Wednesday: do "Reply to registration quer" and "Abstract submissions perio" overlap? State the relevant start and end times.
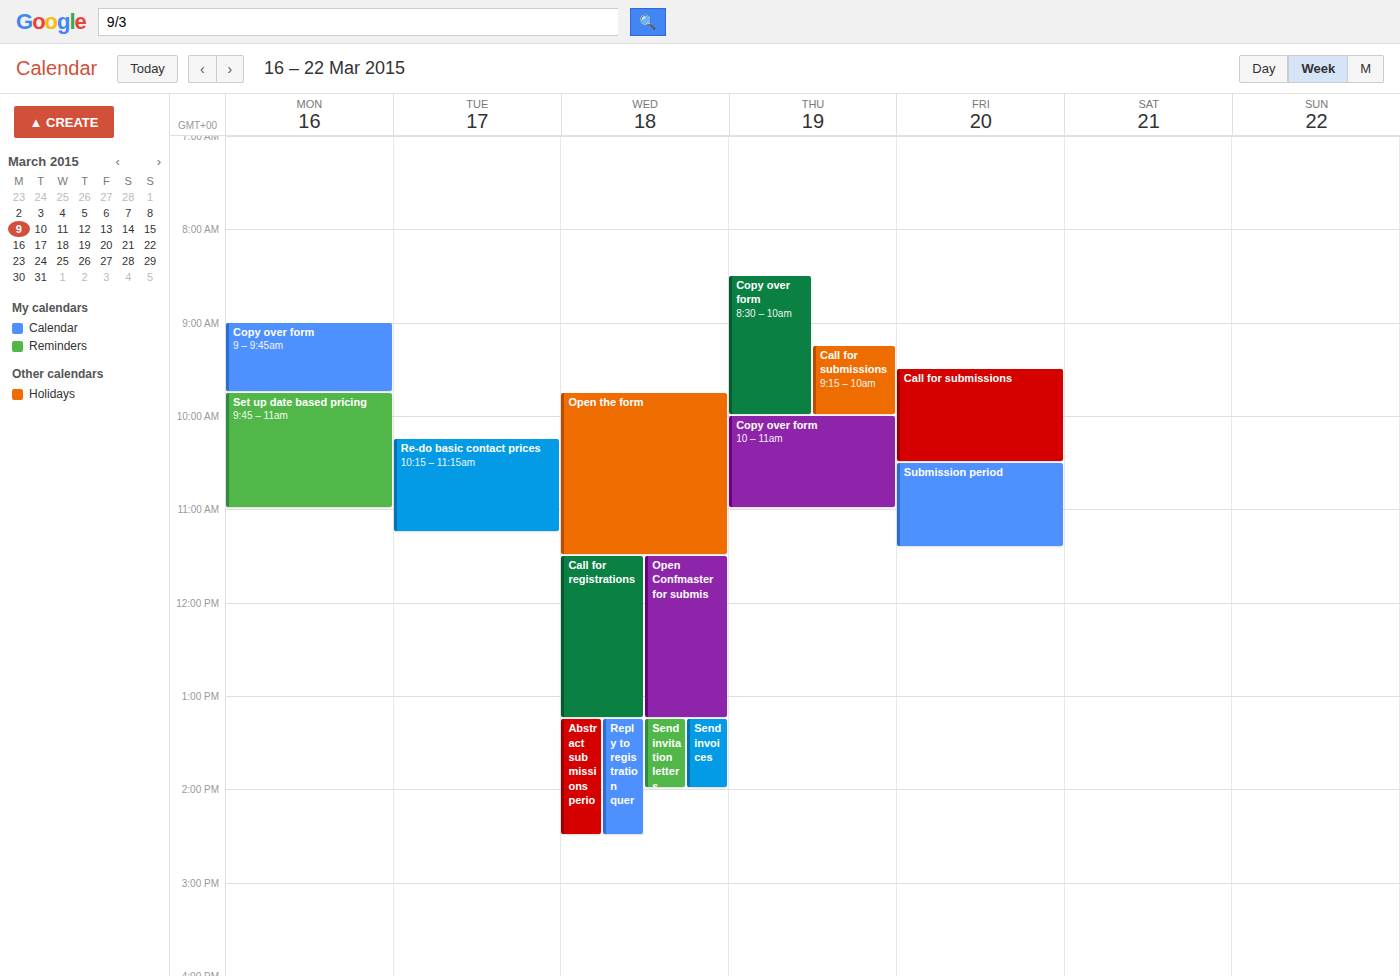
"Abstract submissions perio" runs 13:15 to 14:30, inside "Reply to registration quer" -- they overlap.